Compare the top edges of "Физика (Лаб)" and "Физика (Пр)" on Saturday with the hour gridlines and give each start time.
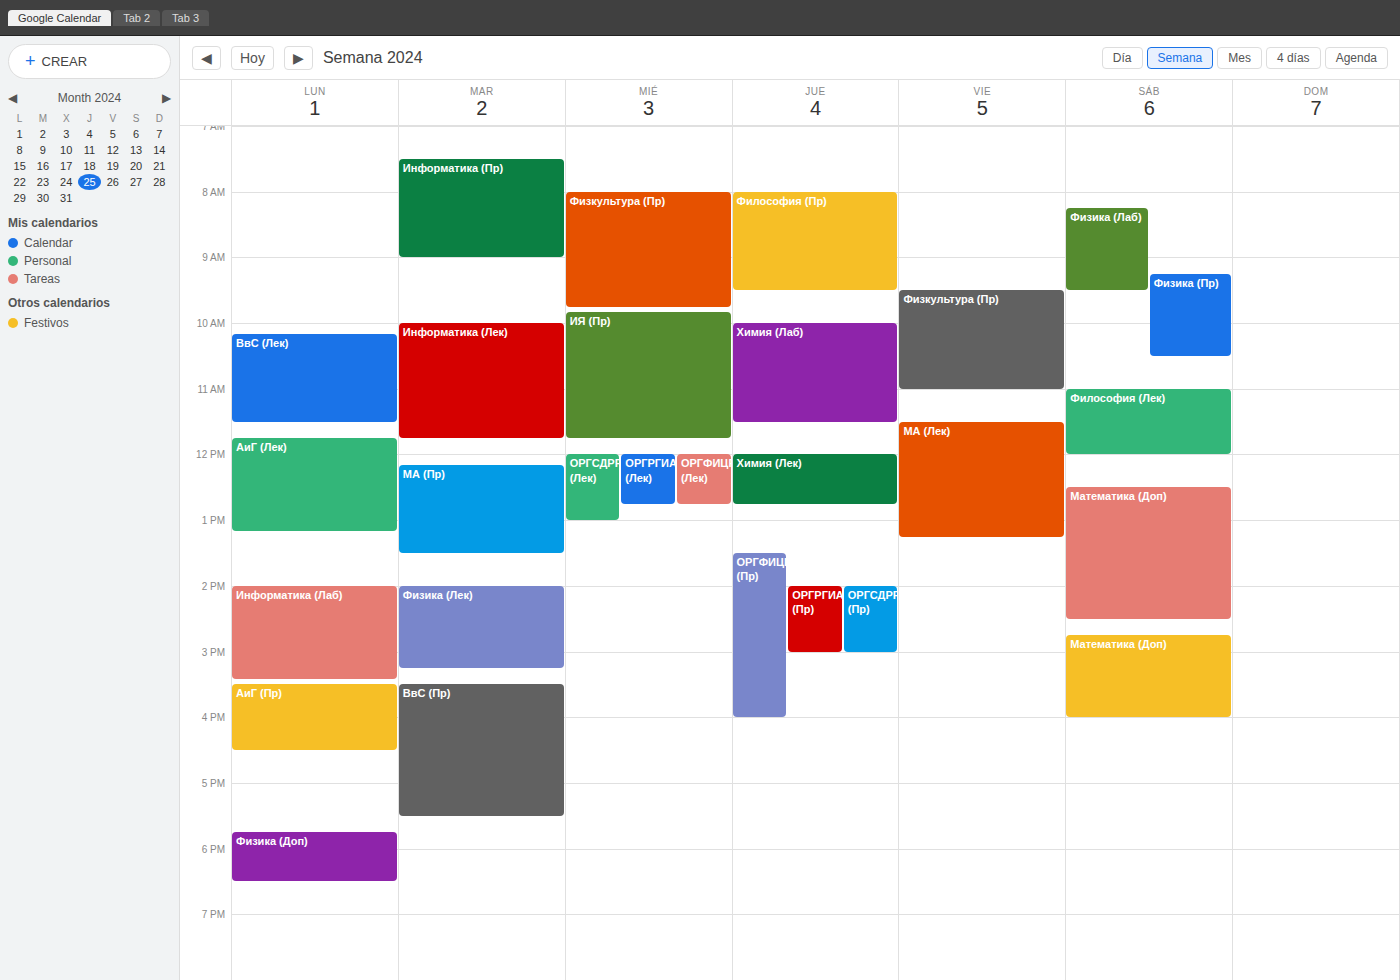
"Физика (Лаб)": 8:15 AM, neither: a quarter of the way from the 8 AM line to the 9 AM line. "Физика (Пр)": 9:15 AM, neither: a quarter of the way from the 9 AM line to the 10 AM line.